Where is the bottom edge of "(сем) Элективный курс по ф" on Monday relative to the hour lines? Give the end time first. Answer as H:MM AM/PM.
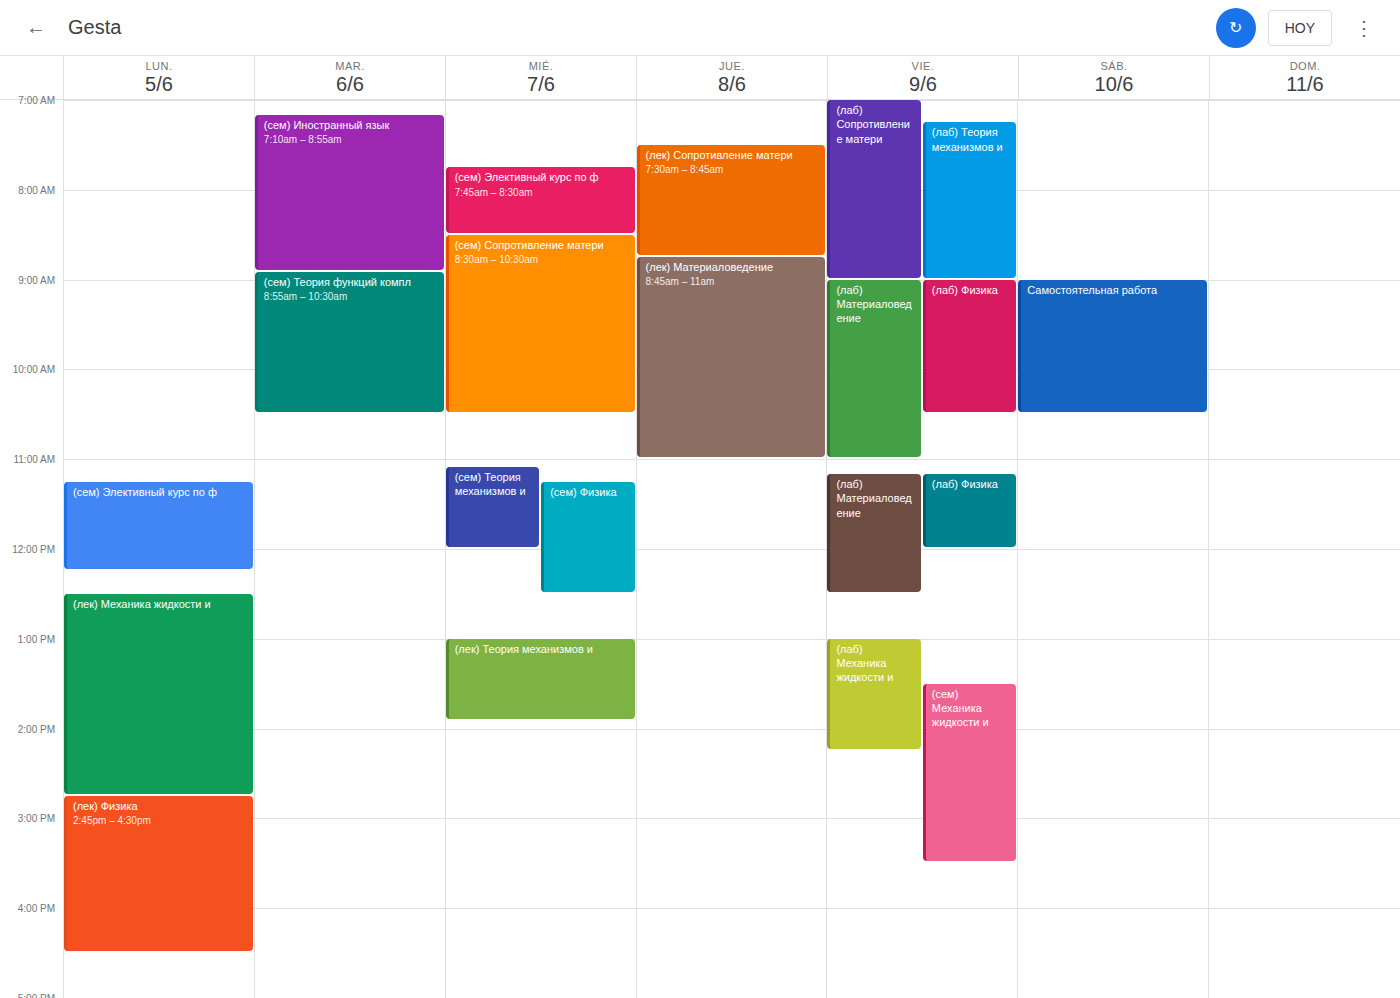
12:15 PM -- neither: a quarter of the way from the 12 PM line to the 1 PM line.